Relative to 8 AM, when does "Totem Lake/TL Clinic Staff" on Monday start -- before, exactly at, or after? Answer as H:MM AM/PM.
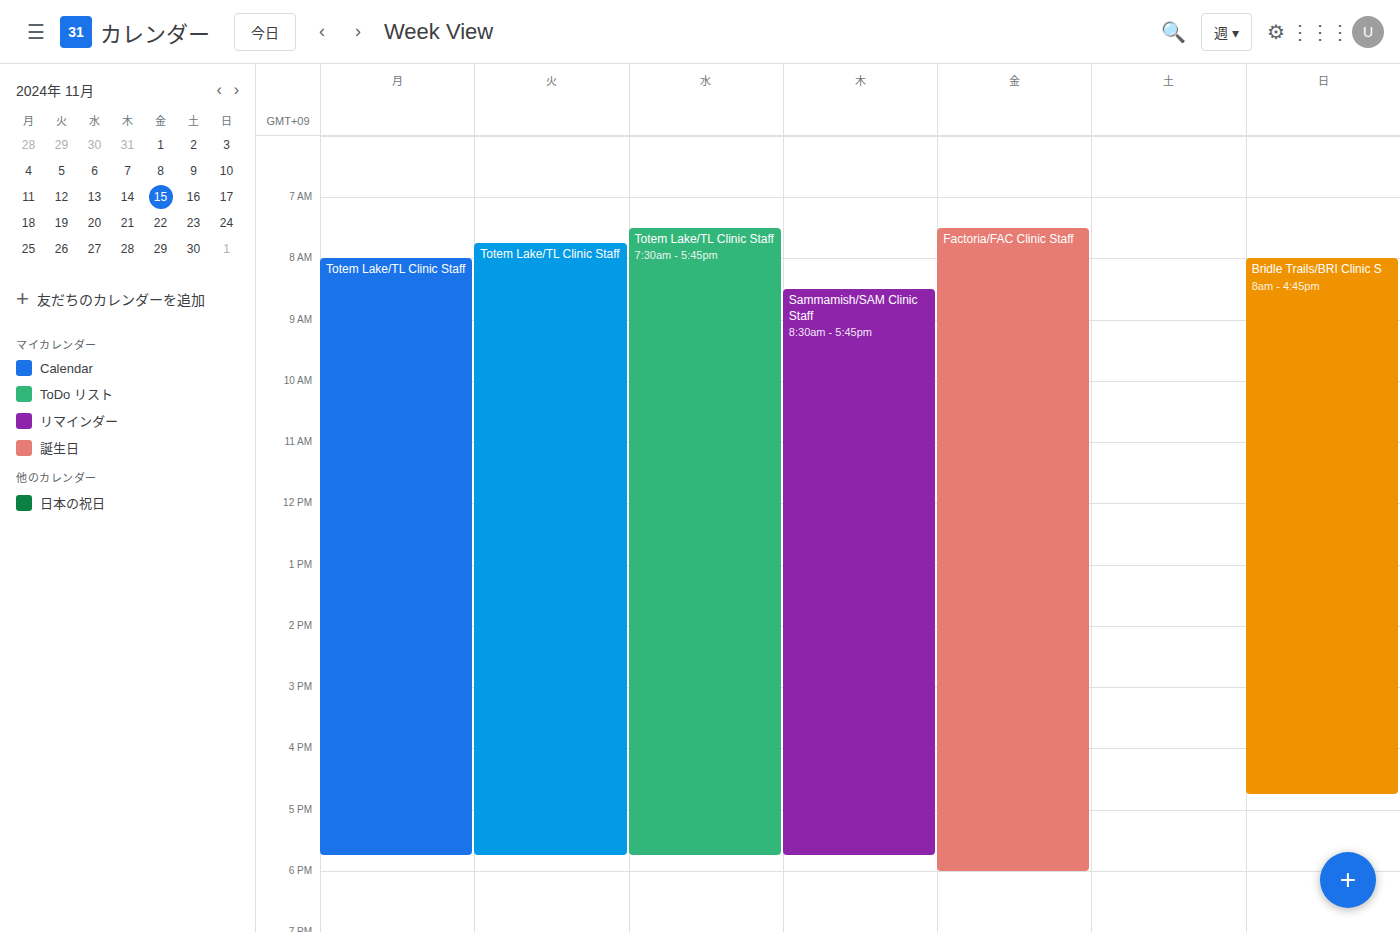
8:00 AM -- exactly at 8 AM, on the 8 AM line.